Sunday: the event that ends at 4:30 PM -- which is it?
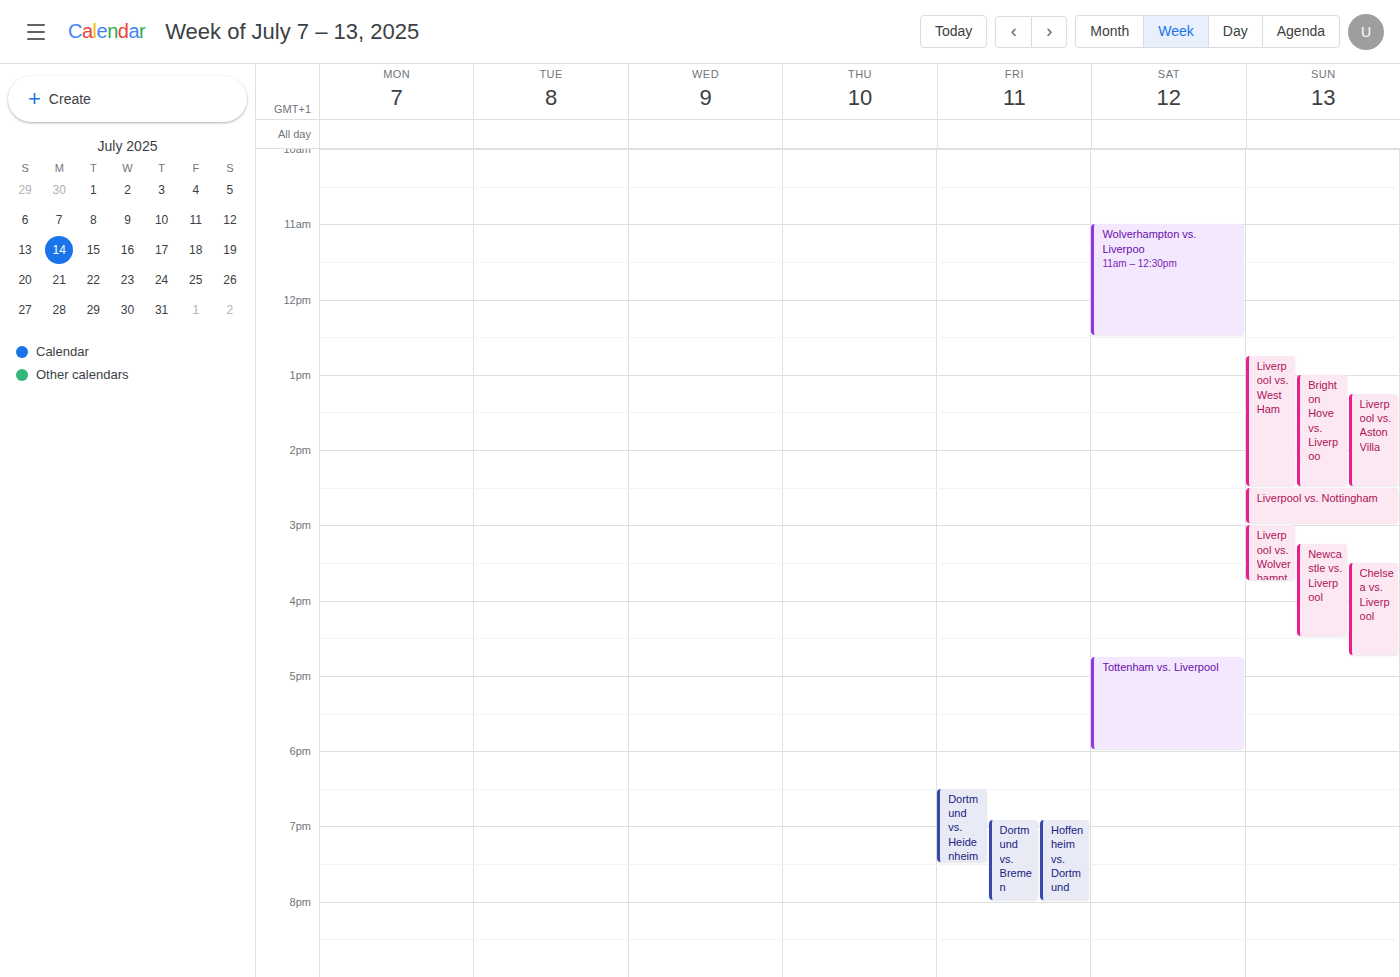
"Newcastle vs. Liverpool"